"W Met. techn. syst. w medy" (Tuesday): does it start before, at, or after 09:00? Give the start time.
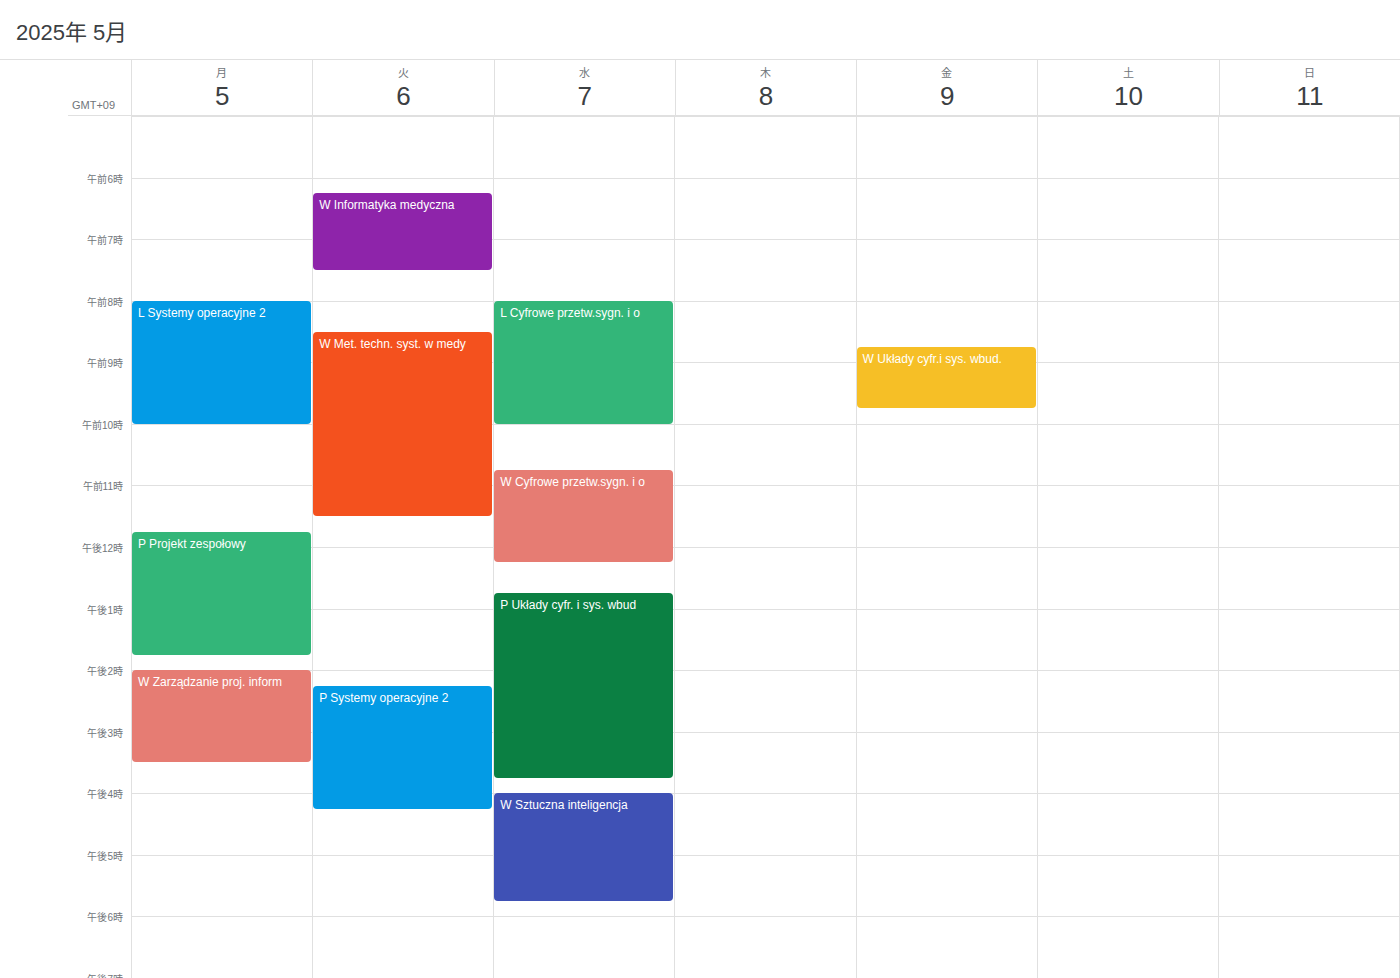
08:30 -- before 09:00, 30 minutes above the 09:00 line.